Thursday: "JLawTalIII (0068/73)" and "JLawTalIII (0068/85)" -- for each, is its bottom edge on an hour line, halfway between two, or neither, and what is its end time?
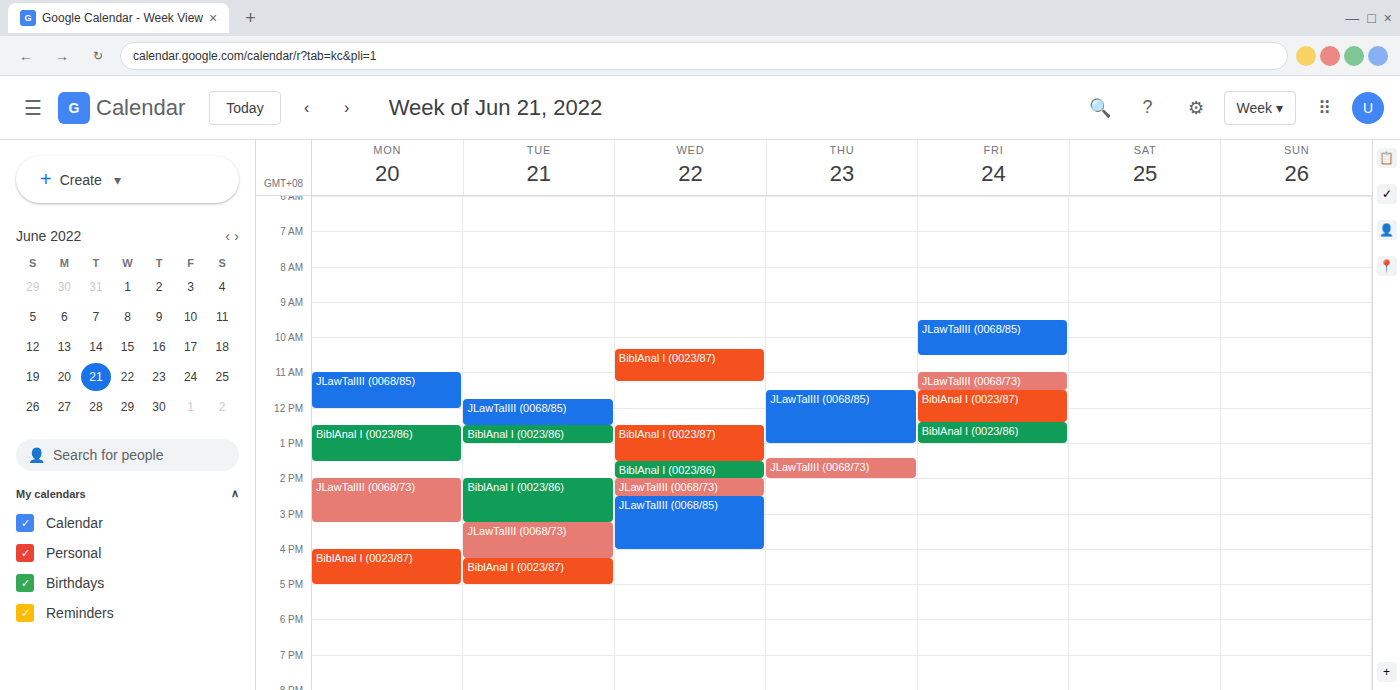
"JLawTalIII (0068/73)": 2:00 PM, exactly on the 2 PM line. "JLawTalIII (0068/85)": 1:00 PM, exactly on the 1 PM line.